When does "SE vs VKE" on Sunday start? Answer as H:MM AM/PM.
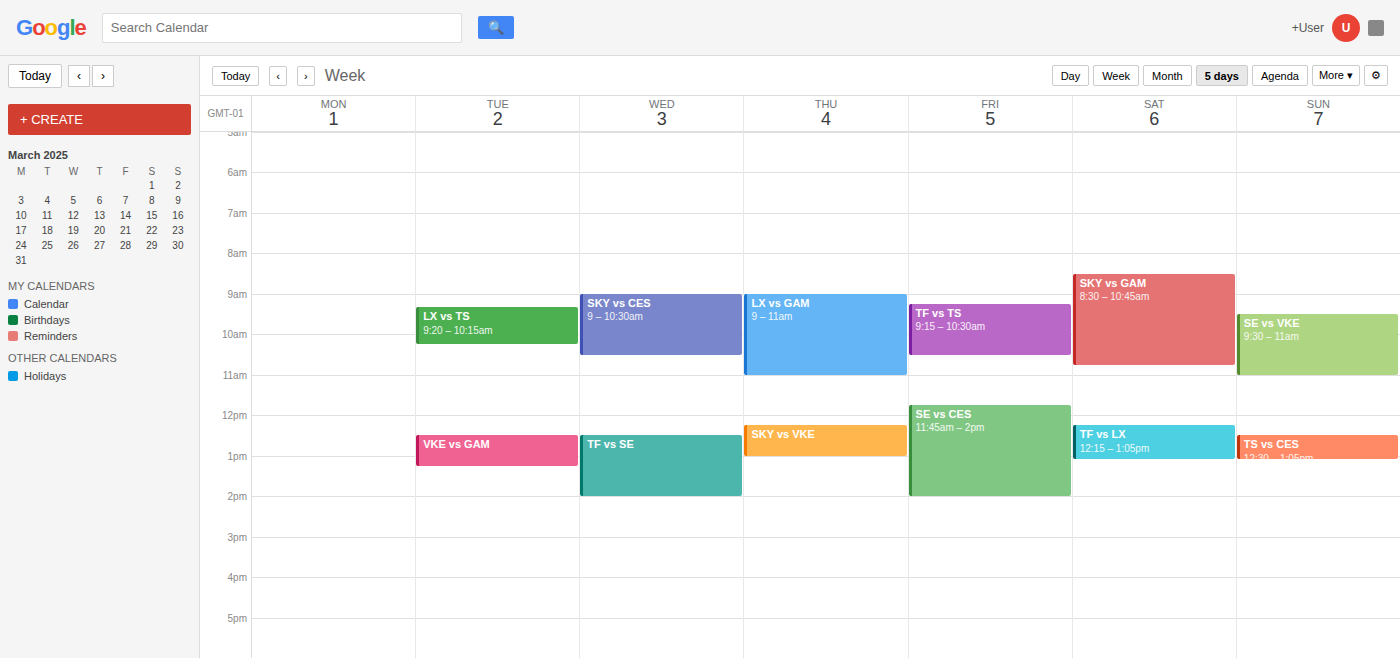
9:30 AM